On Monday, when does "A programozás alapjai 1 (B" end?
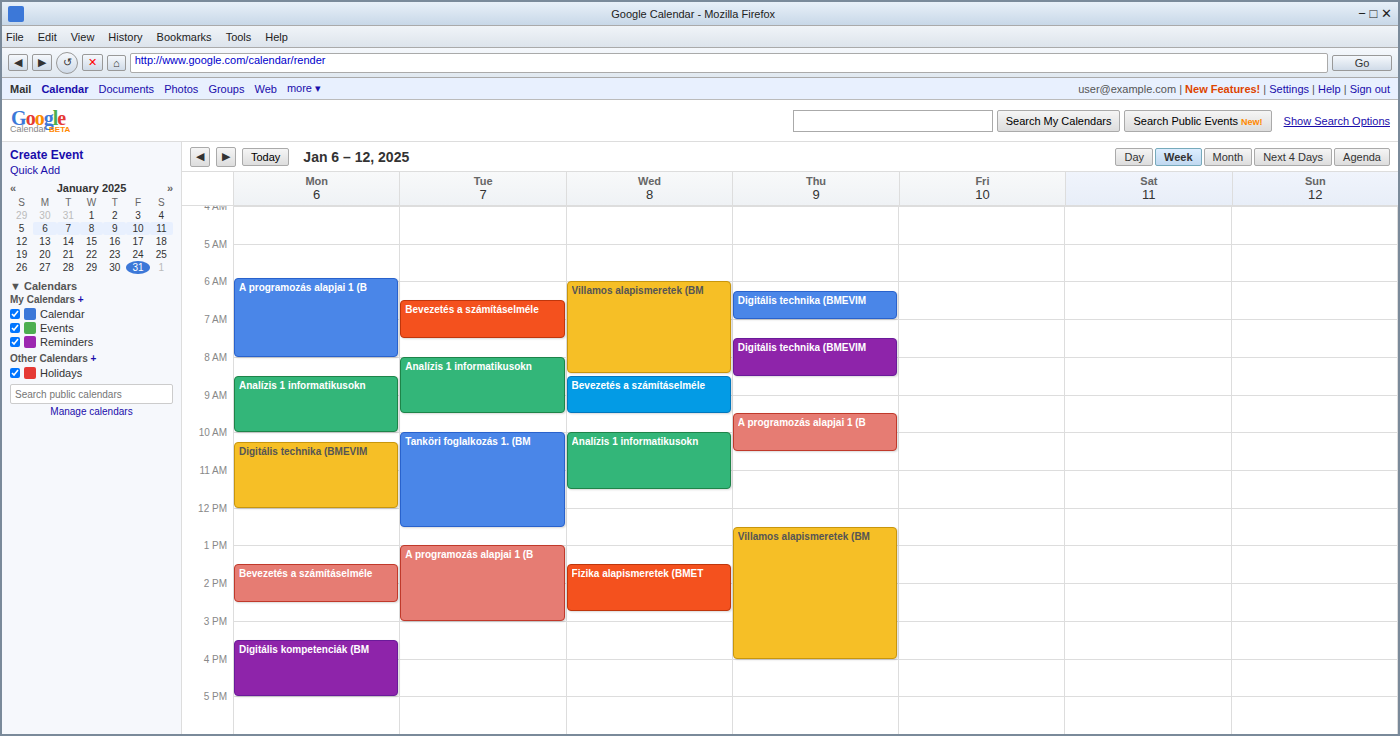
8:00 AM